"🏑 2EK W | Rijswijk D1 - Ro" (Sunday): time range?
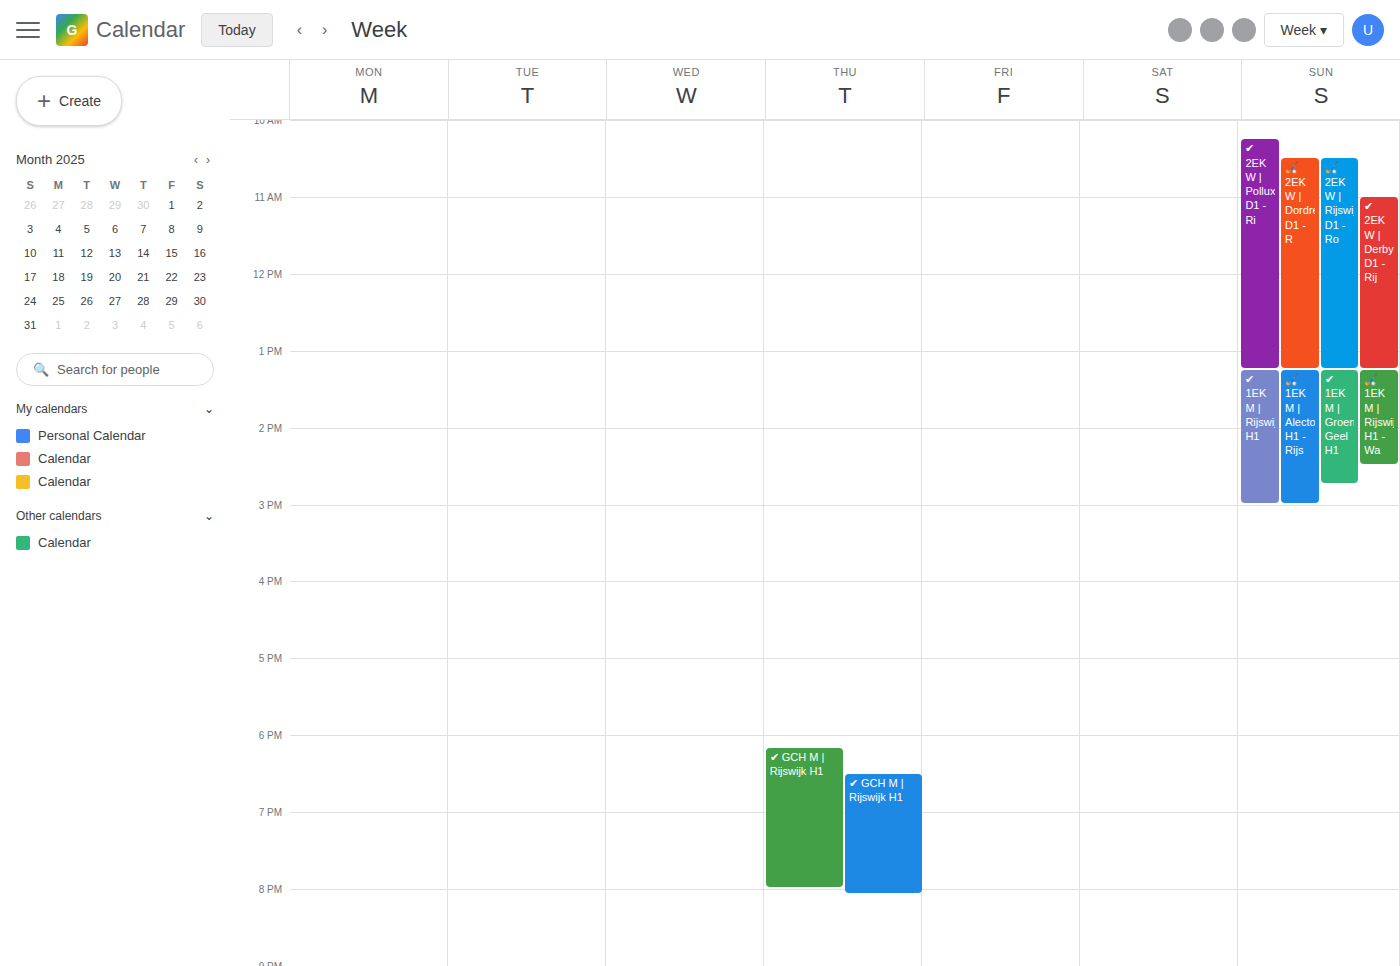
10:30 AM to 1:15 PM